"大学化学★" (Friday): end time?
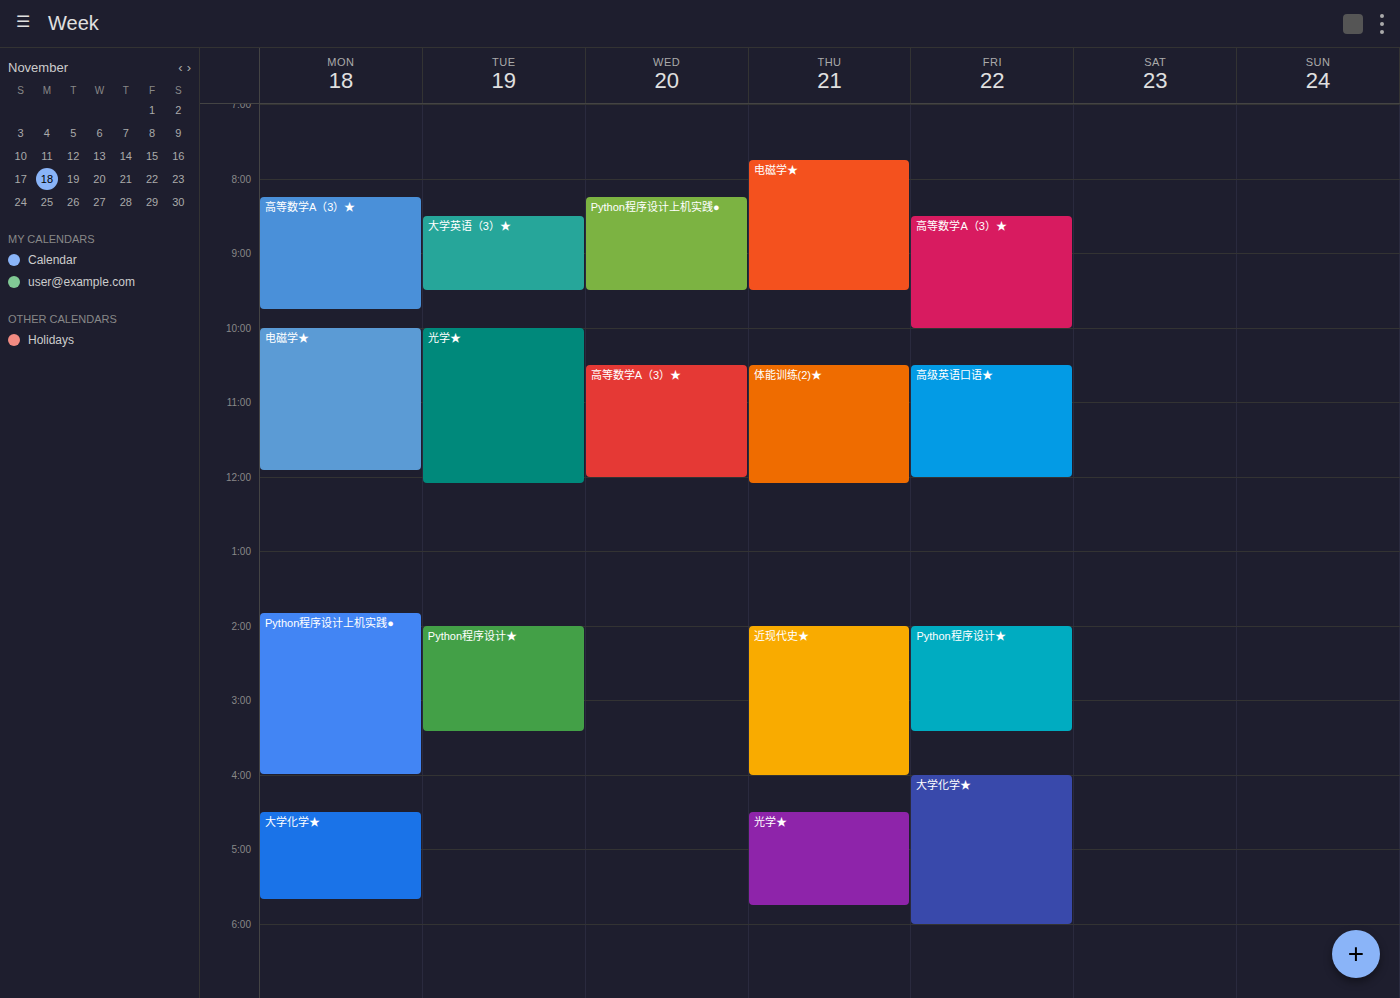
6:00 PM